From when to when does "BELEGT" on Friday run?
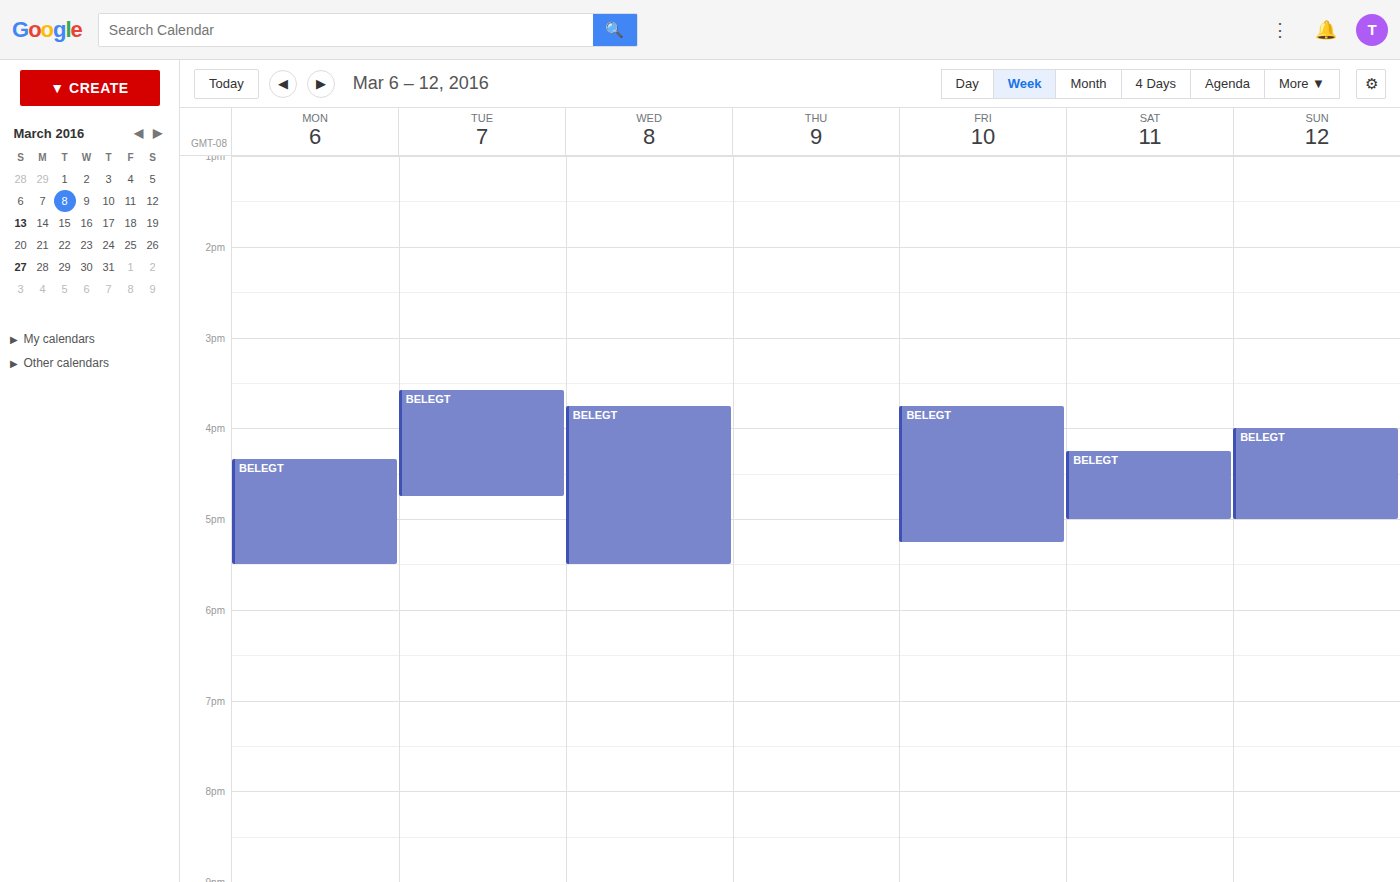
3:45 PM to 5:15 PM